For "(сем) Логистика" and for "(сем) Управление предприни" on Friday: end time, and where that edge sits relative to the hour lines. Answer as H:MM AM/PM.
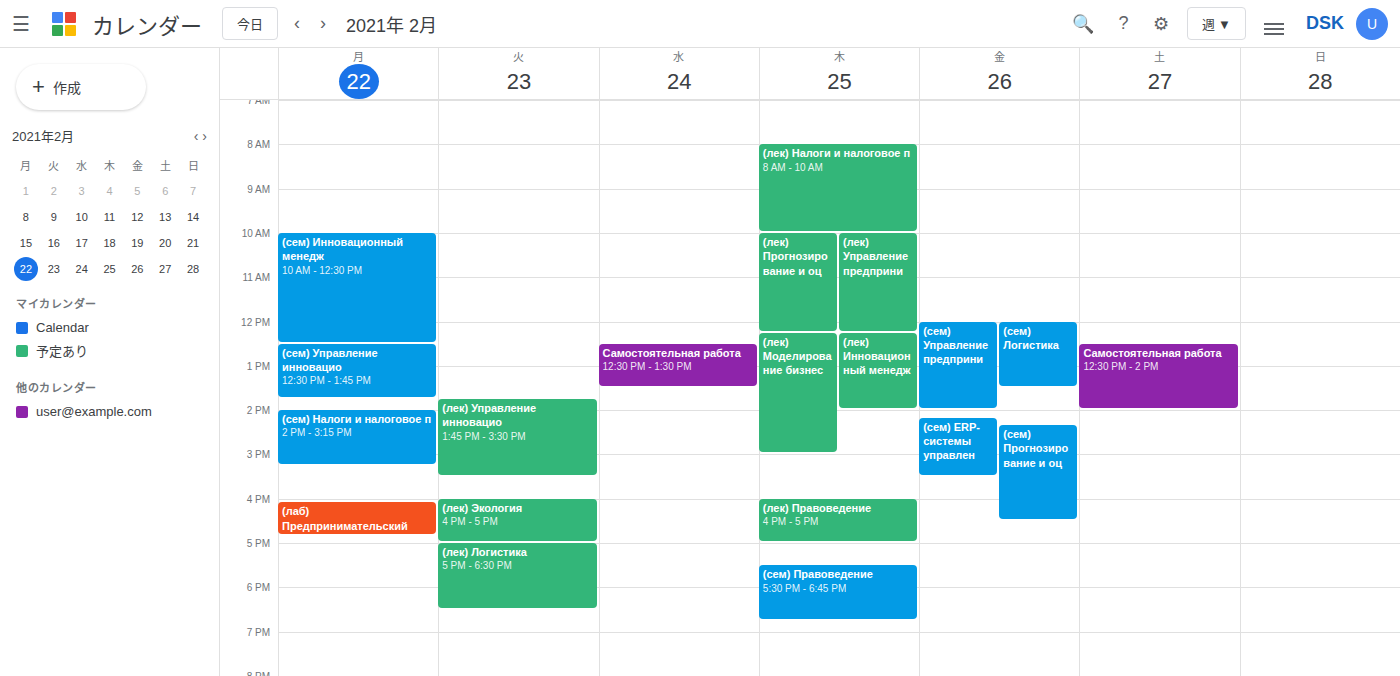
"(сем) Логистика": 1:30 PM, halfway between the 1 PM and 2 PM lines. "(сем) Управление предприни": 2:00 PM, exactly on the 2 PM line.